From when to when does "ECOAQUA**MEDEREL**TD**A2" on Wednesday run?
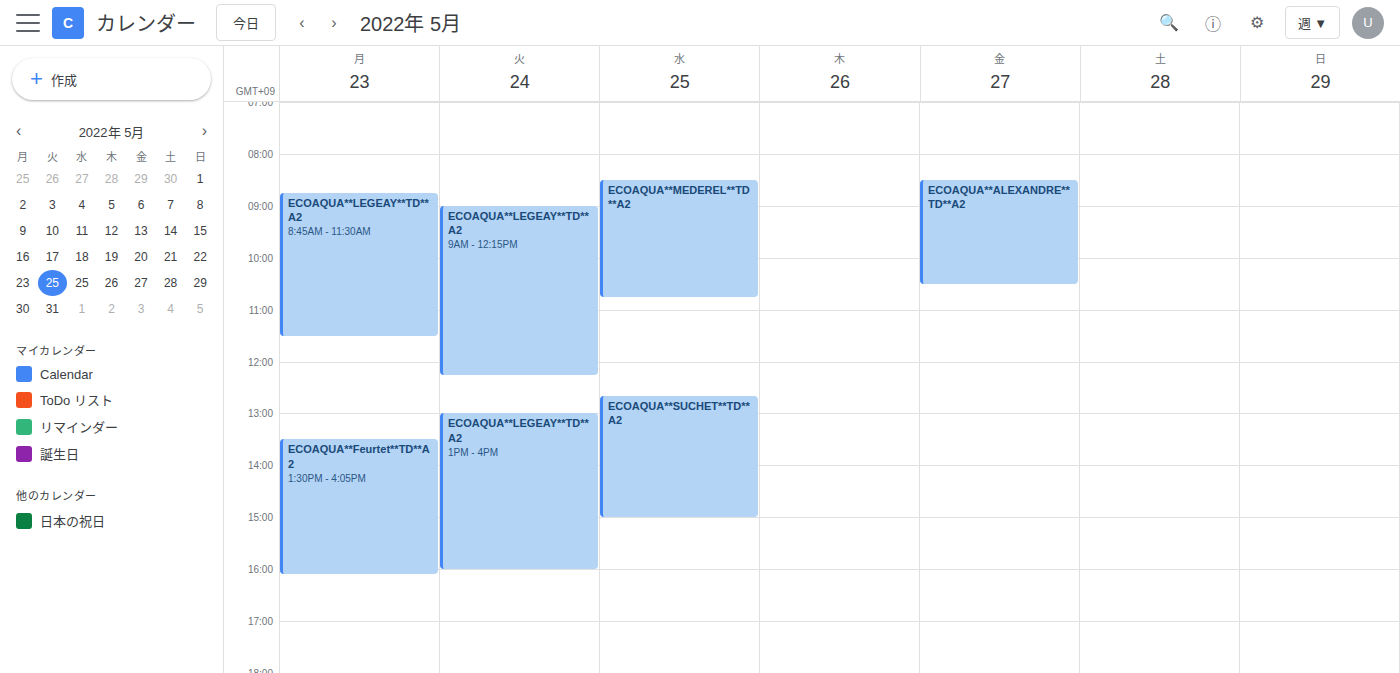
8:30 AM to 10:45 AM